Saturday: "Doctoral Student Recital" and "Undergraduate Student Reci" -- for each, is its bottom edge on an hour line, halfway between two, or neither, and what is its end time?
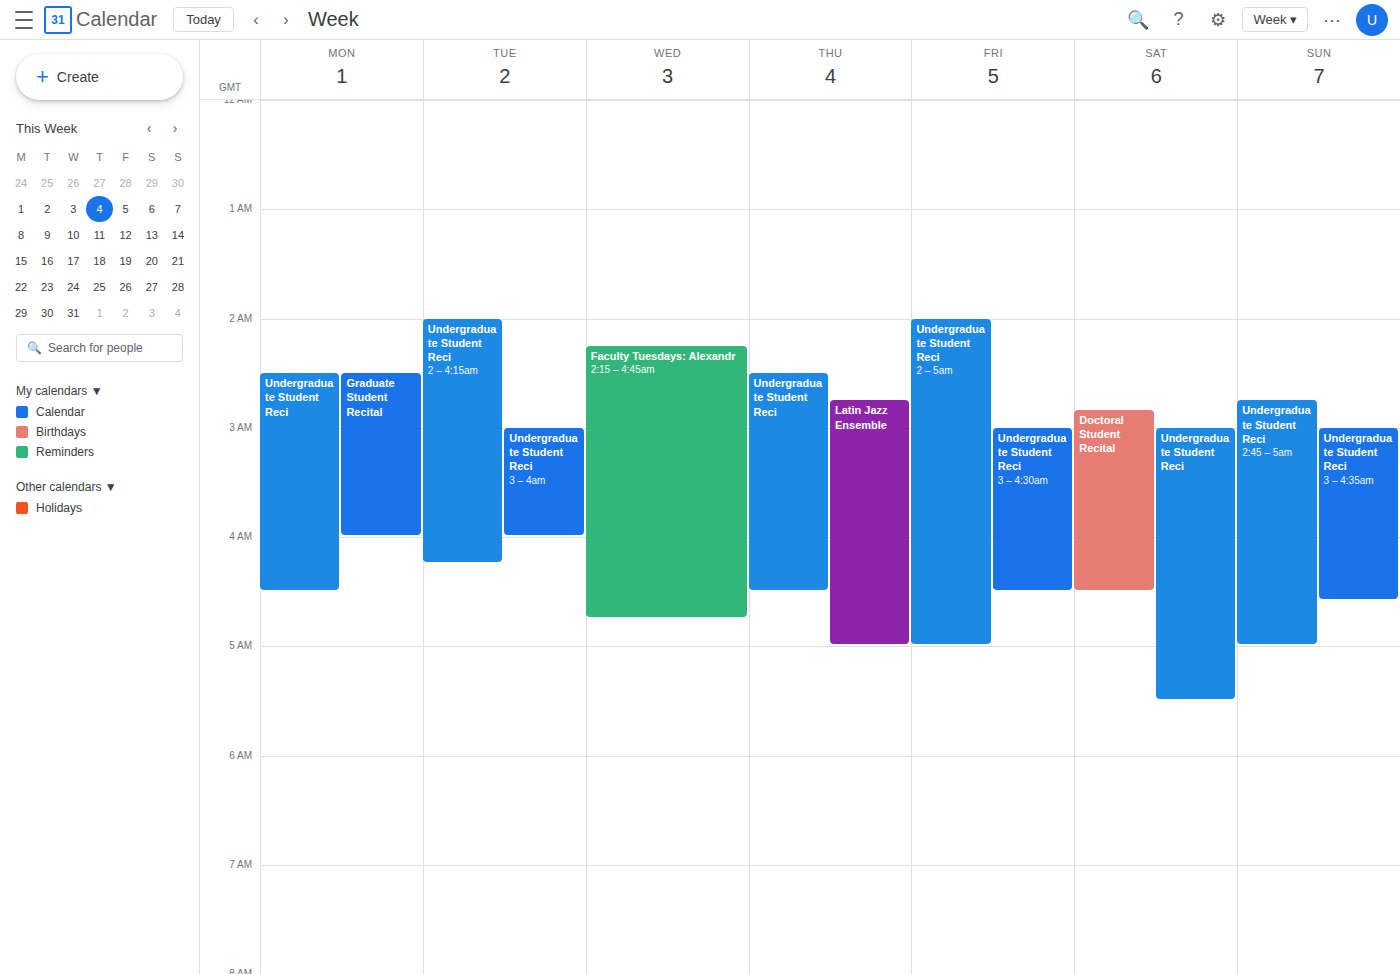
"Doctoral Student Recital": 04:30, halfway between the 04:00 and 05:00 lines. "Undergraduate Student Reci": 05:30, halfway between the 05:00 and 06:00 lines.